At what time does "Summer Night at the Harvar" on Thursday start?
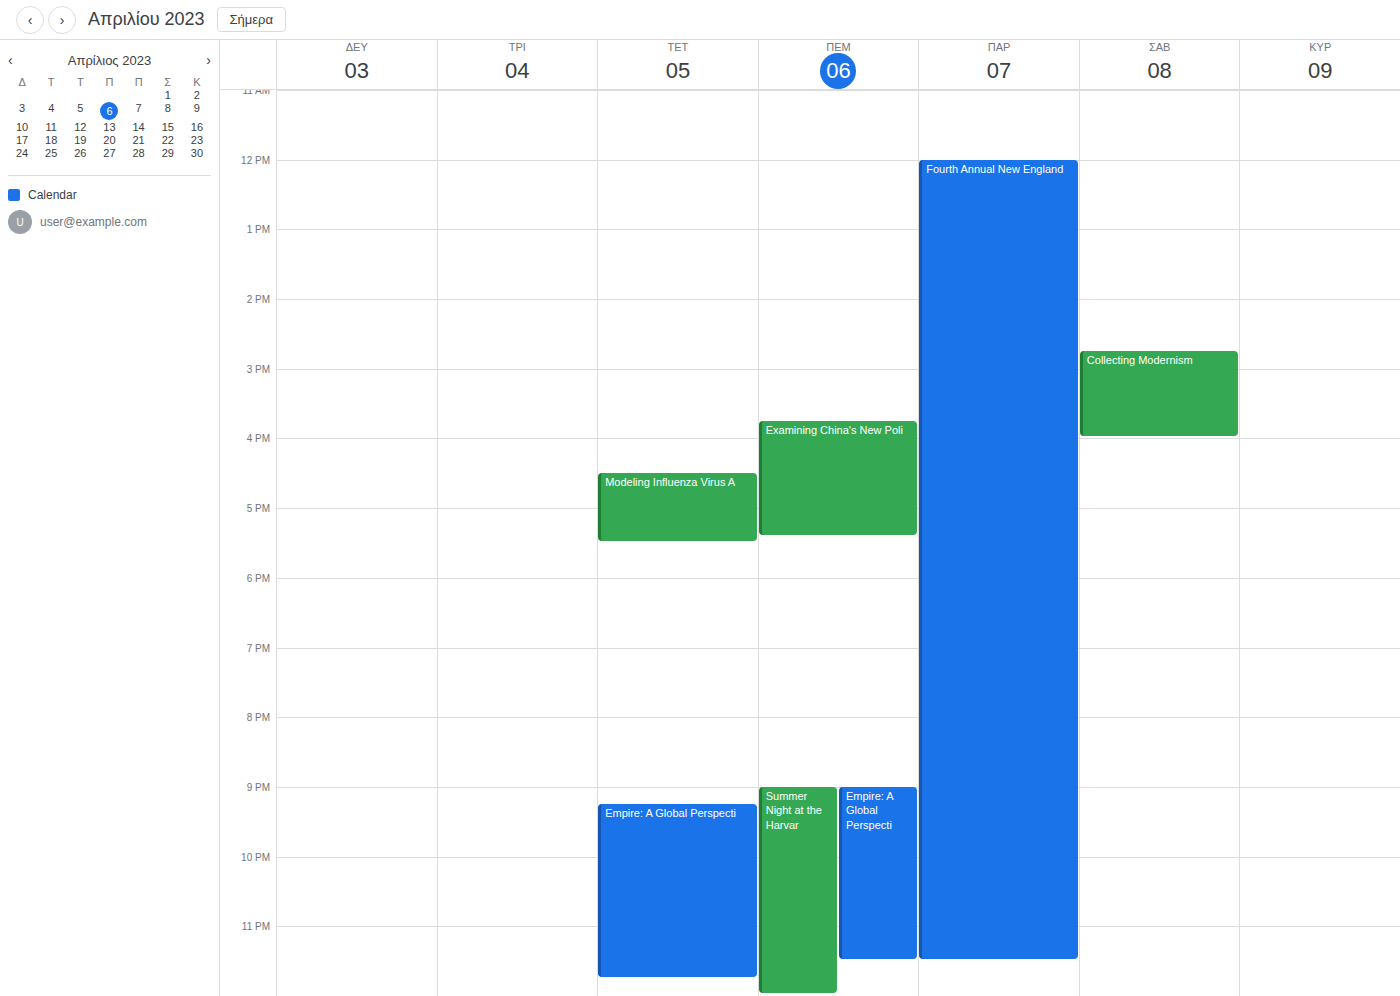
9:00 PM